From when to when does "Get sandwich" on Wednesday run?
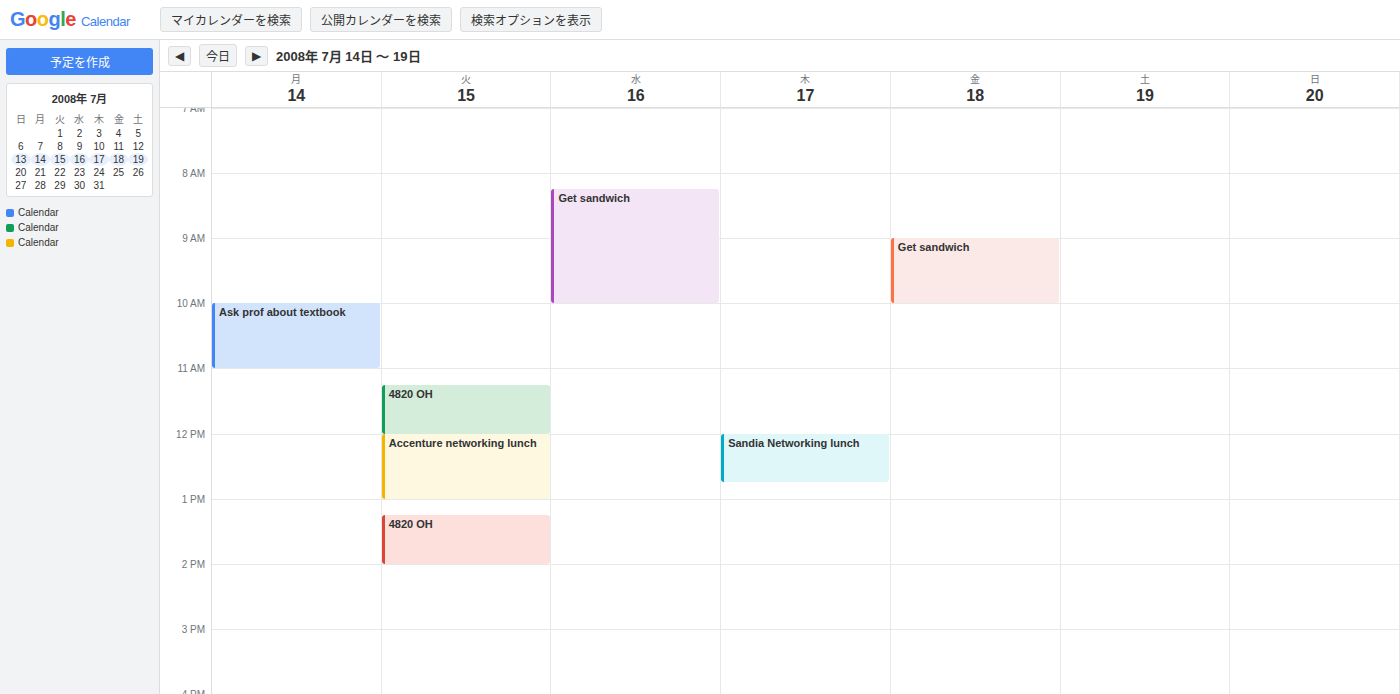
08:15 to 10:00